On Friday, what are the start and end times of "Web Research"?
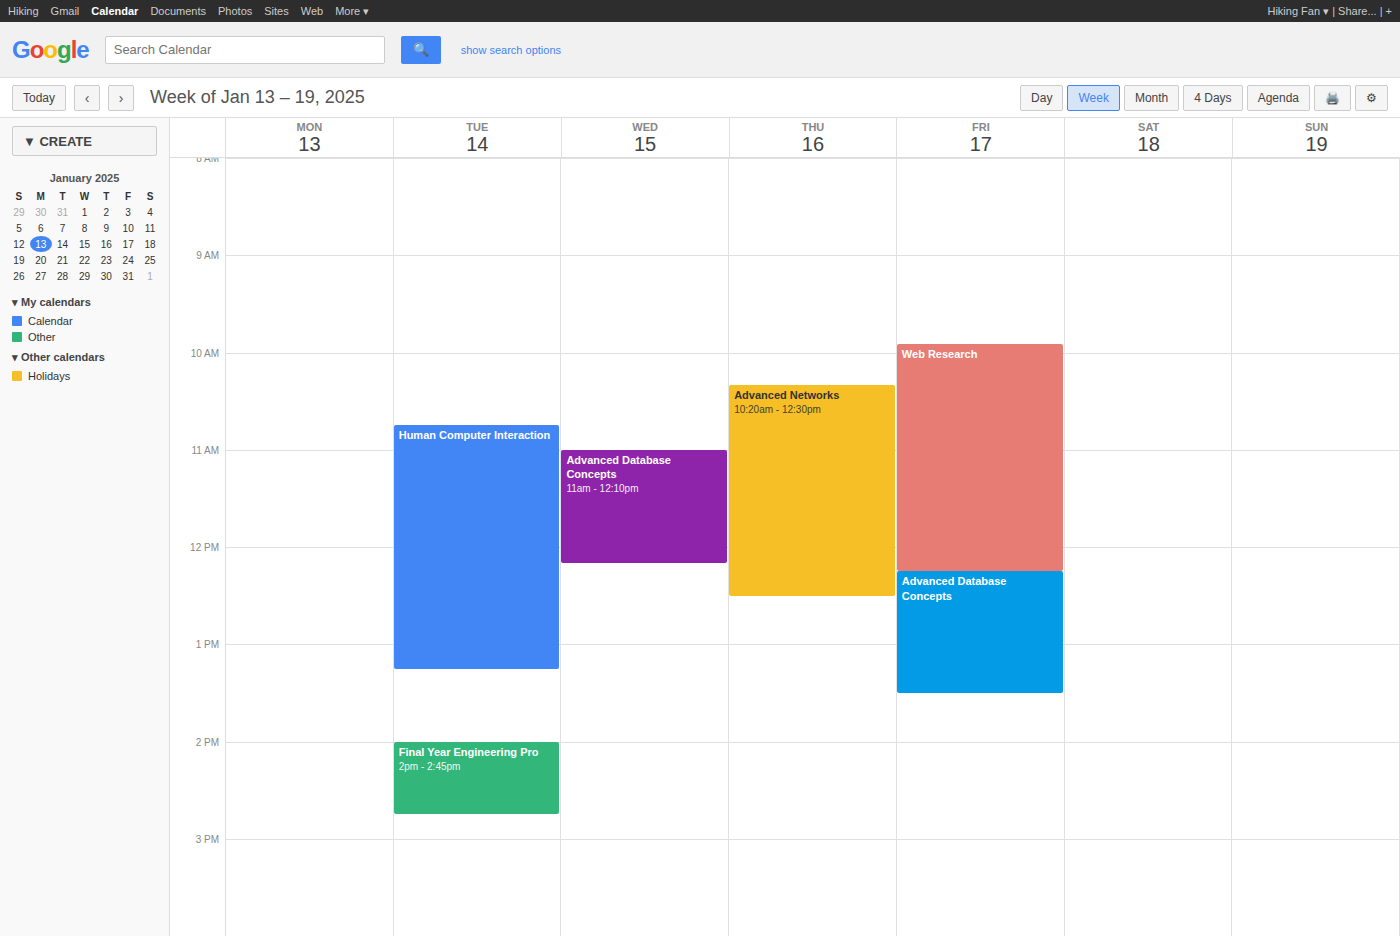
9:55 AM to 12:15 PM